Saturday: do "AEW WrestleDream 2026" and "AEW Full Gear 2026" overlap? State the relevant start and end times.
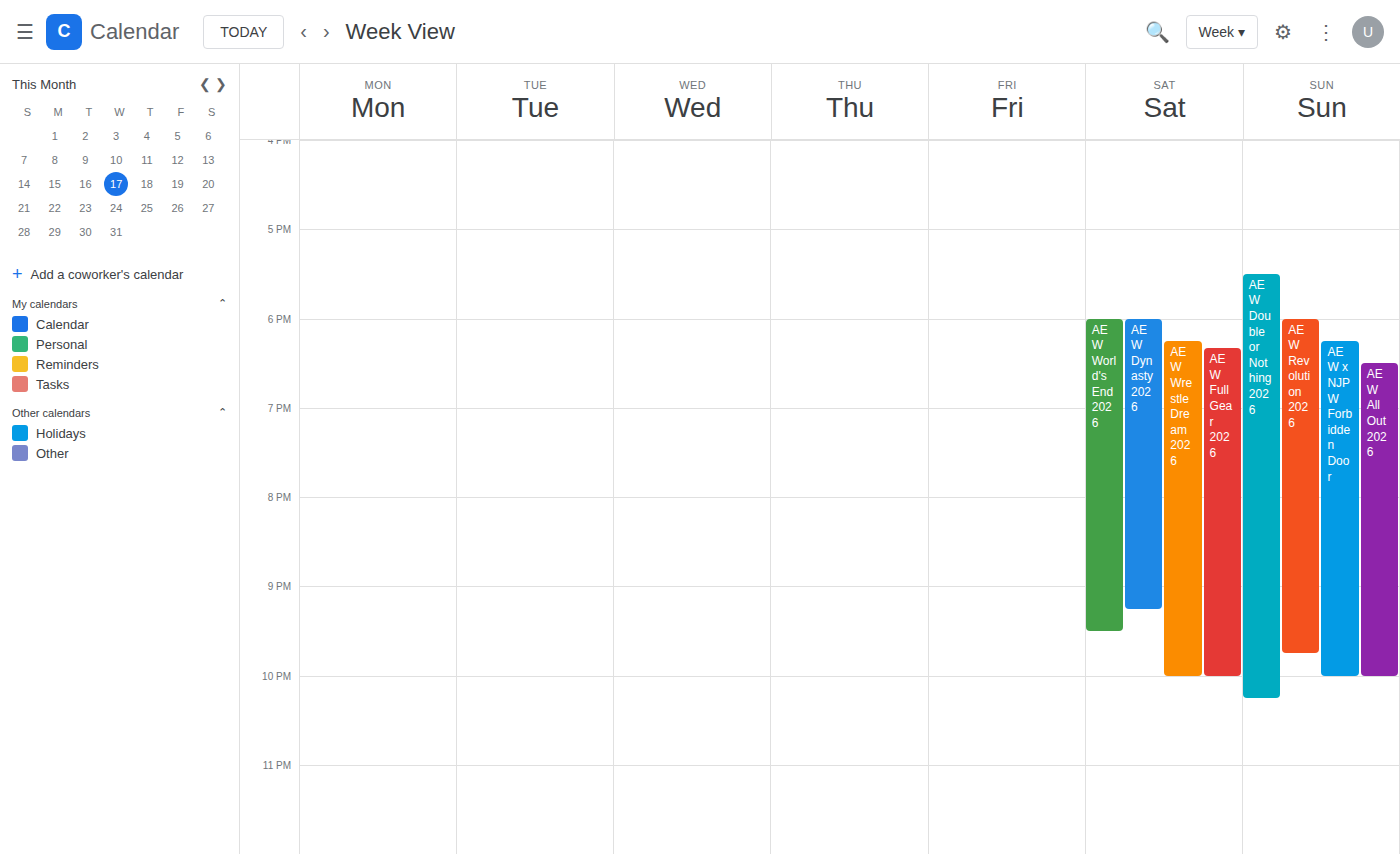
"AEW Full Gear 2026" runs 6:20 PM to 10:00 PM, inside "AEW WrestleDream 2026" -- they overlap.